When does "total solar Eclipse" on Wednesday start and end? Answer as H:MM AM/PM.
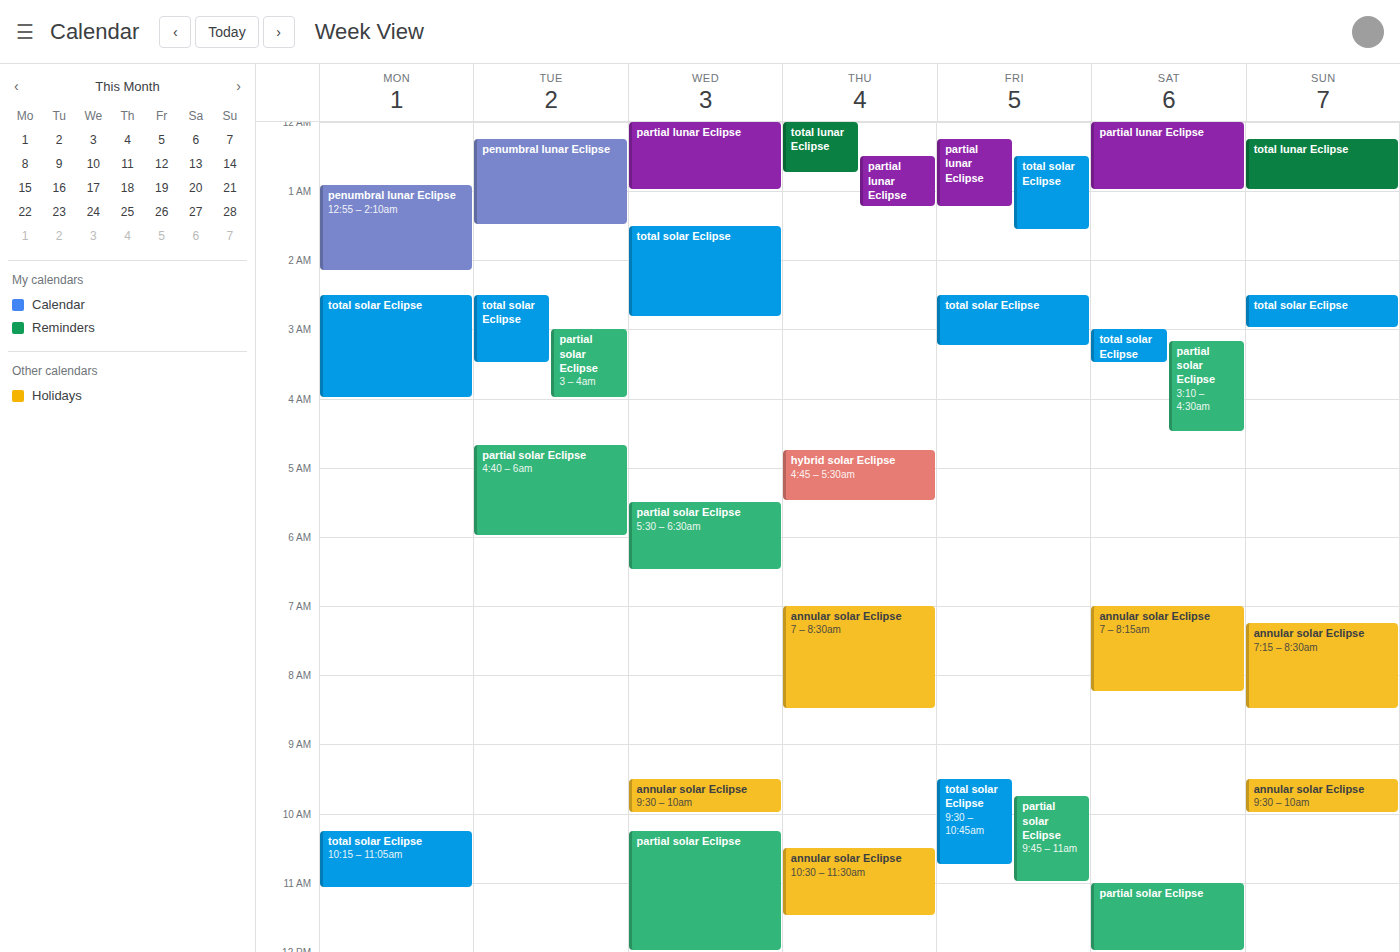
1:30 AM to 2:50 AM